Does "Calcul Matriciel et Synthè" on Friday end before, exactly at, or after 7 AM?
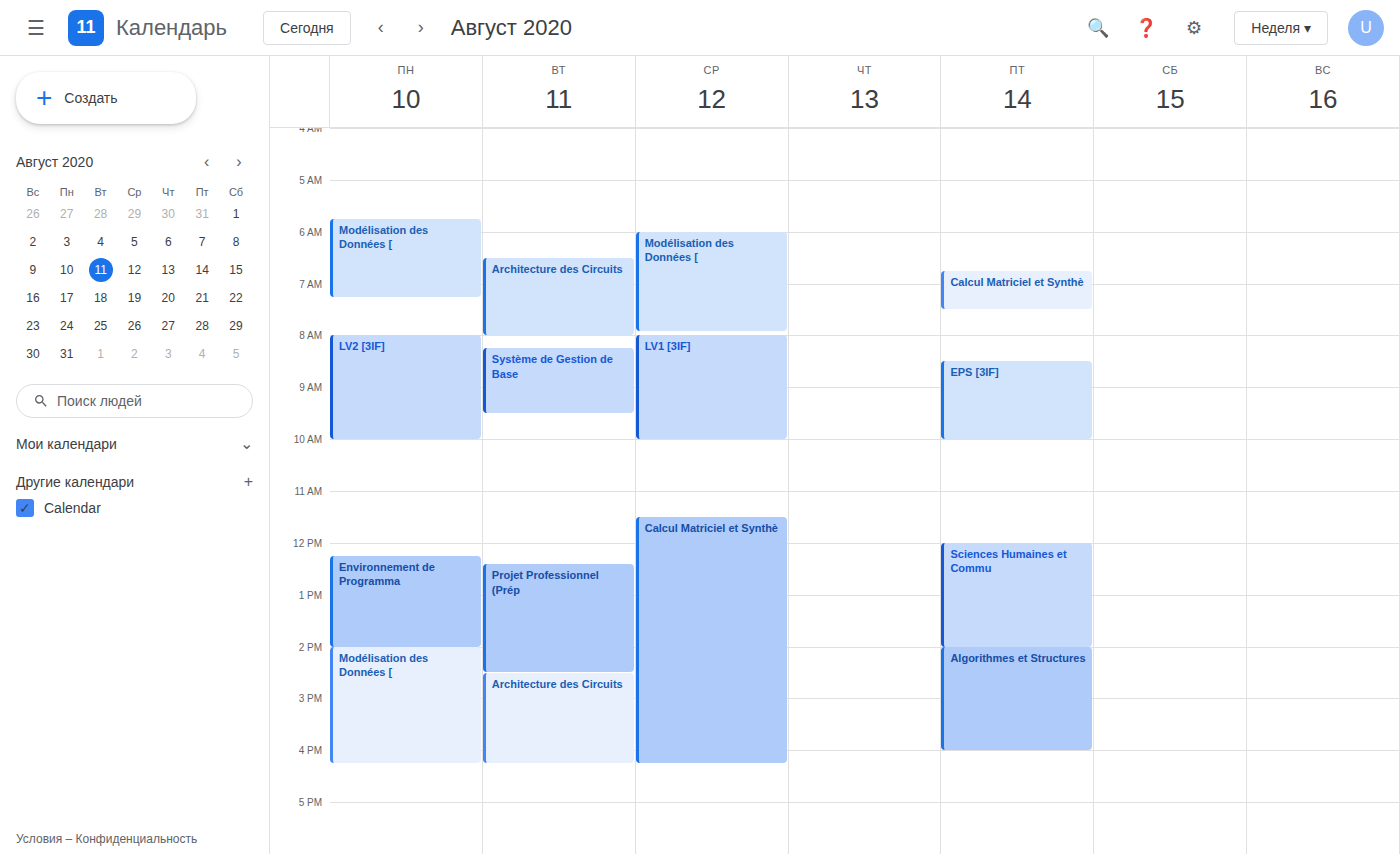
7:30 AM -- after 7 AM, 30 minutes below the 7 AM line.